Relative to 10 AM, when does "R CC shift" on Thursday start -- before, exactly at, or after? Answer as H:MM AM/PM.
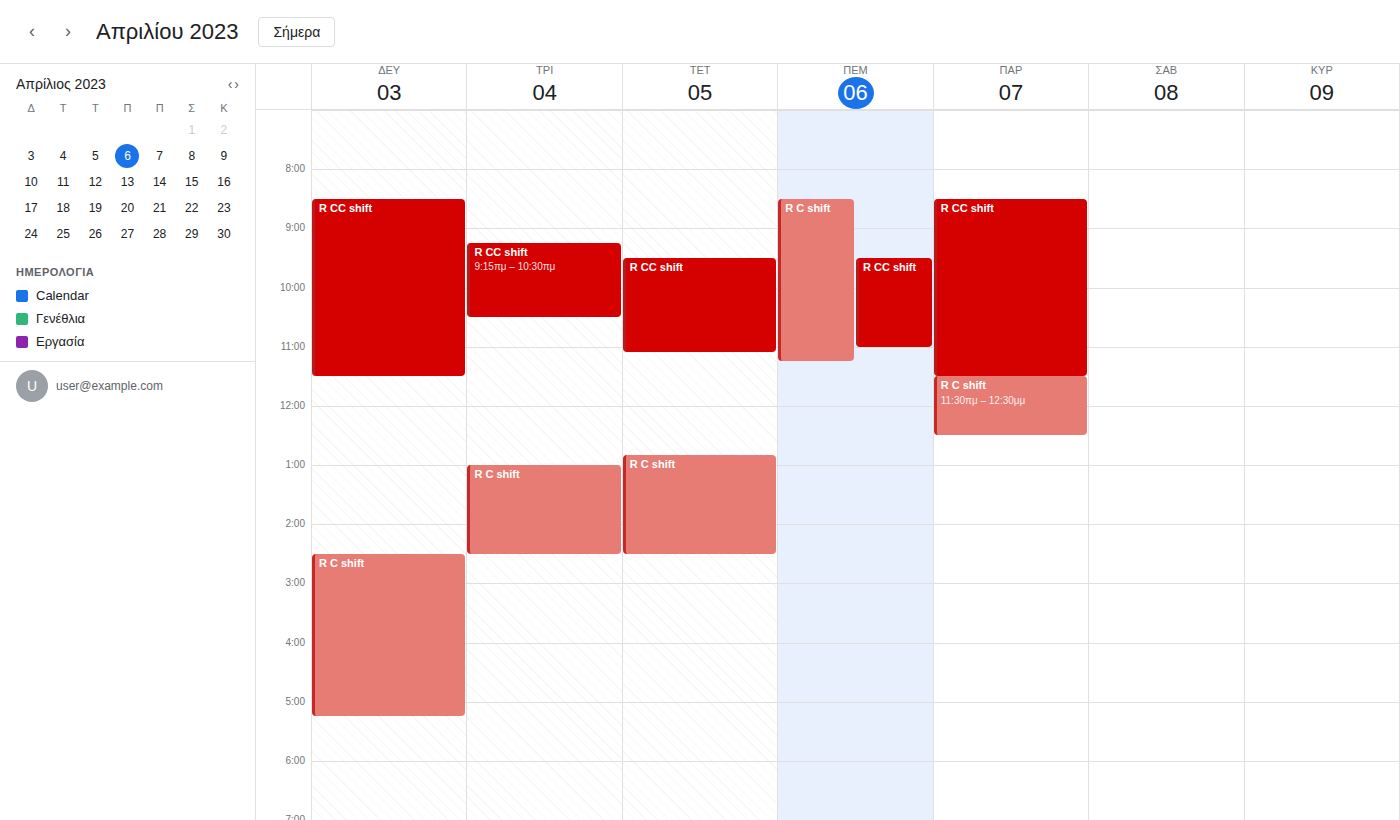
9:30 AM -- before 10 AM, 30 minutes above the 10 AM line.